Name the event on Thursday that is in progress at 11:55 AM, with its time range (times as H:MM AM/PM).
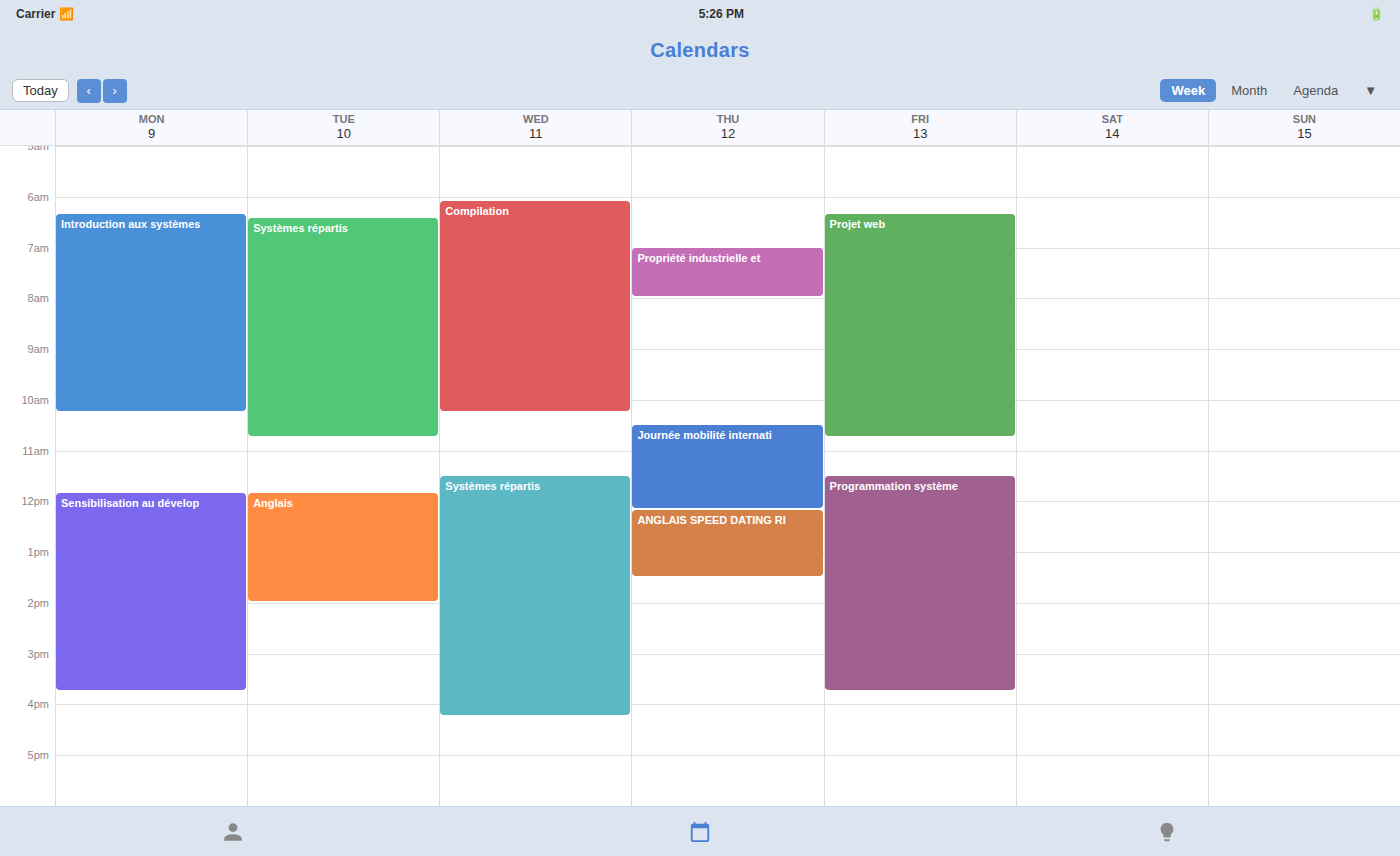
"Journée mobilité internati", 10:30 AM to 12:10 PM